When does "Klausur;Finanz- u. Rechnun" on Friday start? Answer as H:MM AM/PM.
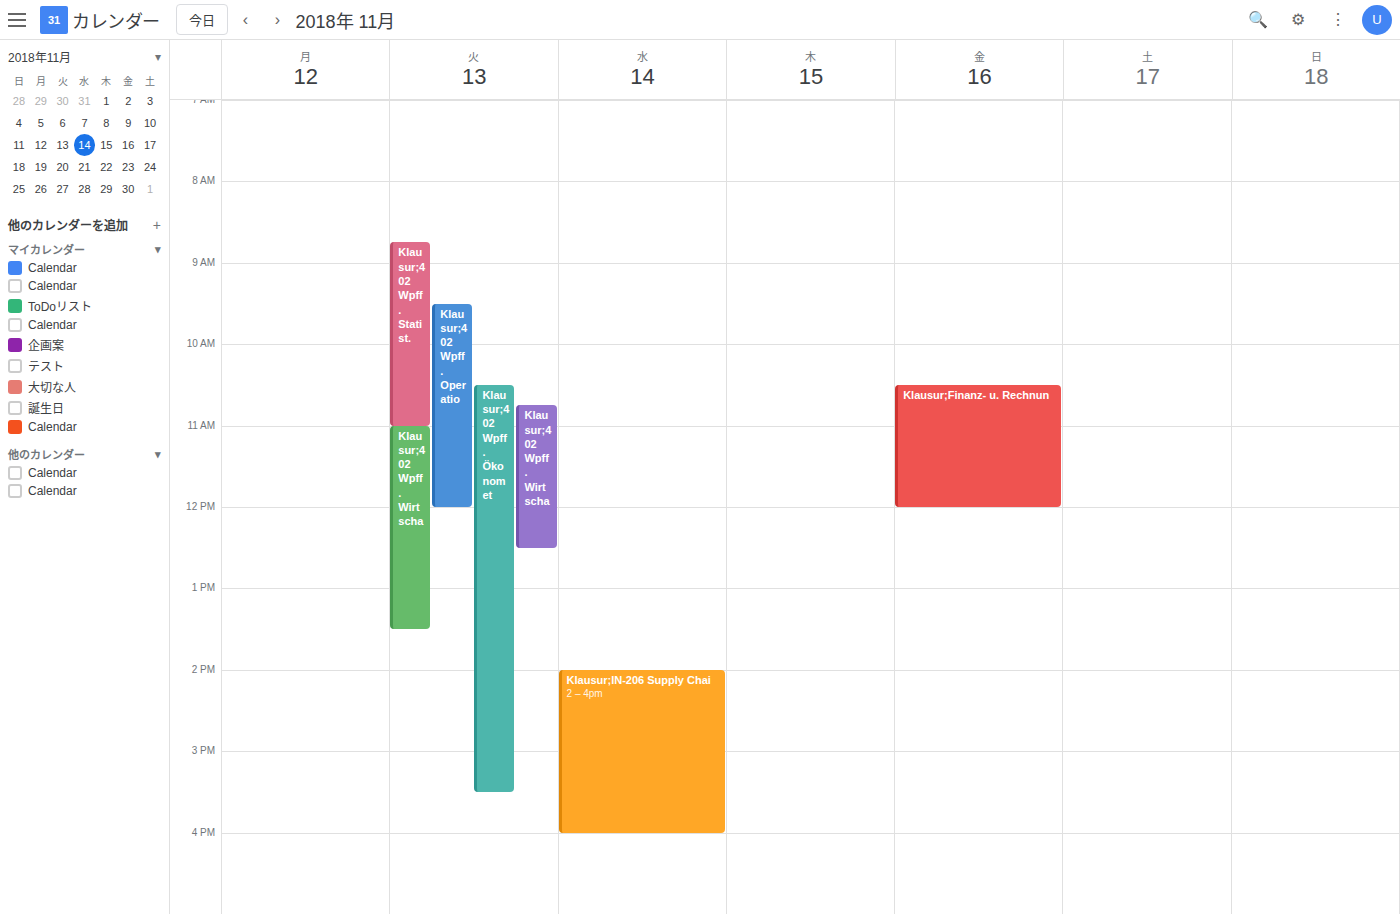
10:30 AM